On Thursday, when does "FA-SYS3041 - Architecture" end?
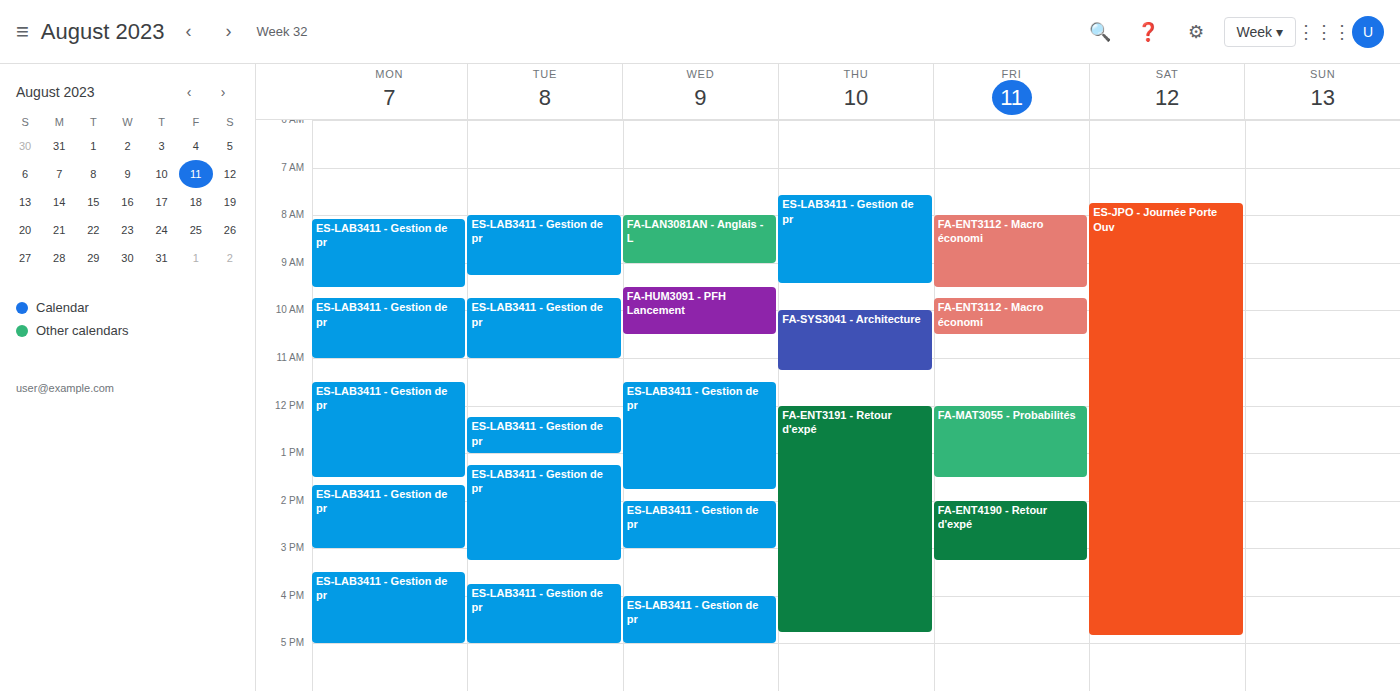
11:15 AM